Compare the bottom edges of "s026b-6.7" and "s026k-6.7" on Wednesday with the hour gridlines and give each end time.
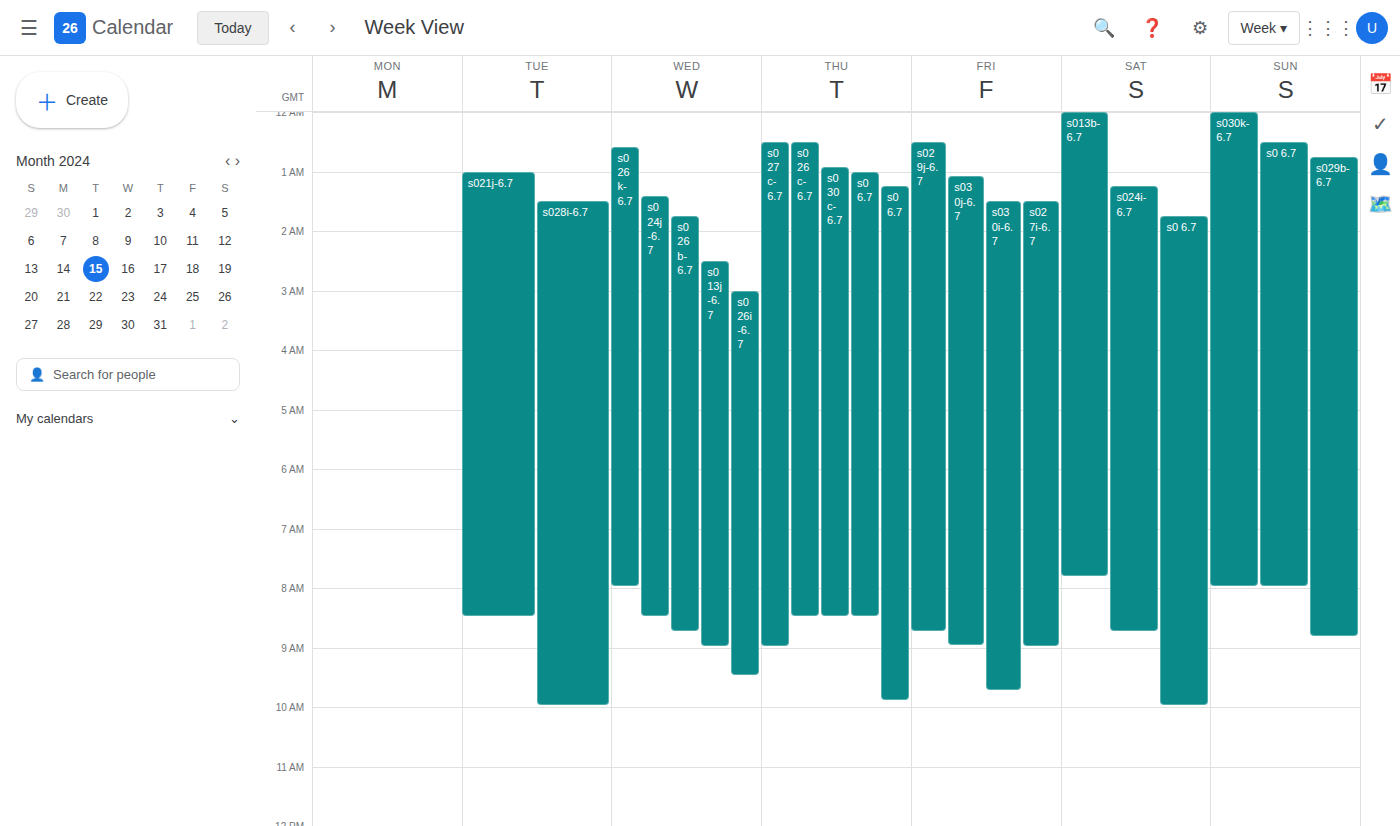
"s026b-6.7": 8:45 AM, neither: three quarters of the way from the 8 AM line to the 9 AM line. "s026k-6.7": 8:00 AM, exactly on the 8 AM line.